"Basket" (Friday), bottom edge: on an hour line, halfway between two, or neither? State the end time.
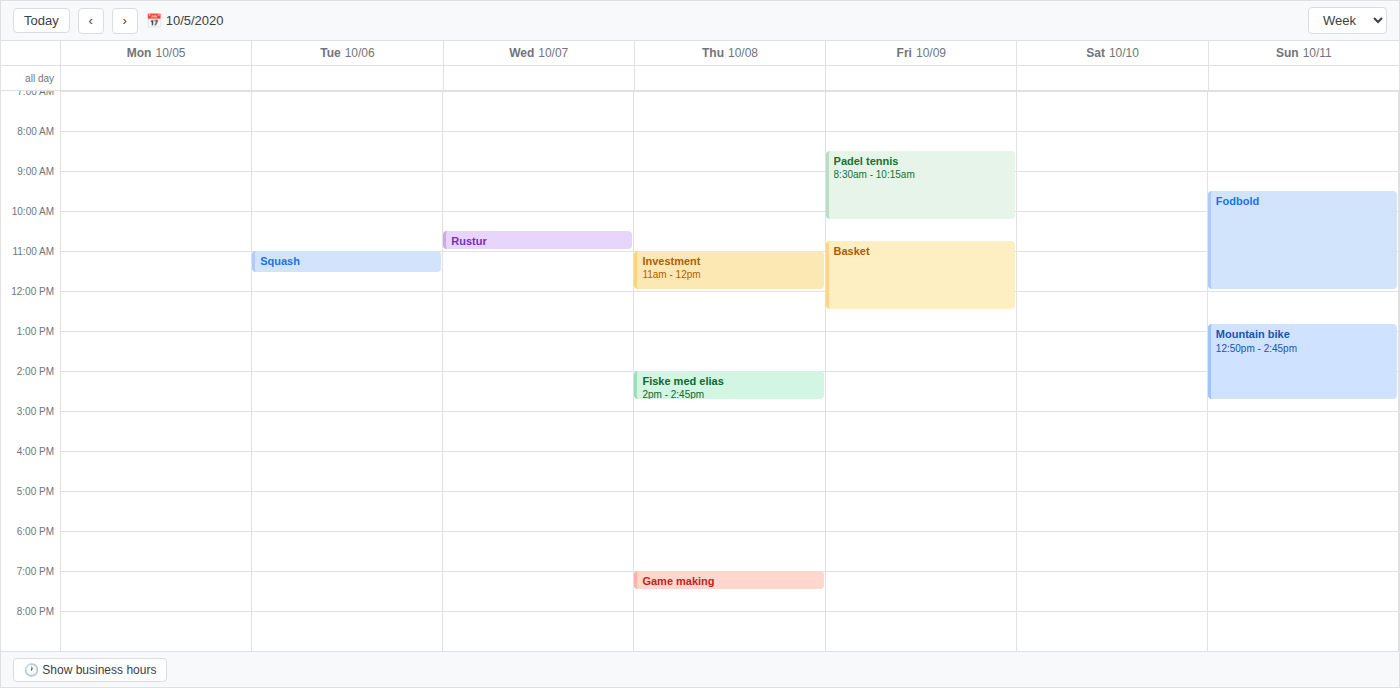
12:30 PM -- halfway between the 12 PM and 1 PM lines.